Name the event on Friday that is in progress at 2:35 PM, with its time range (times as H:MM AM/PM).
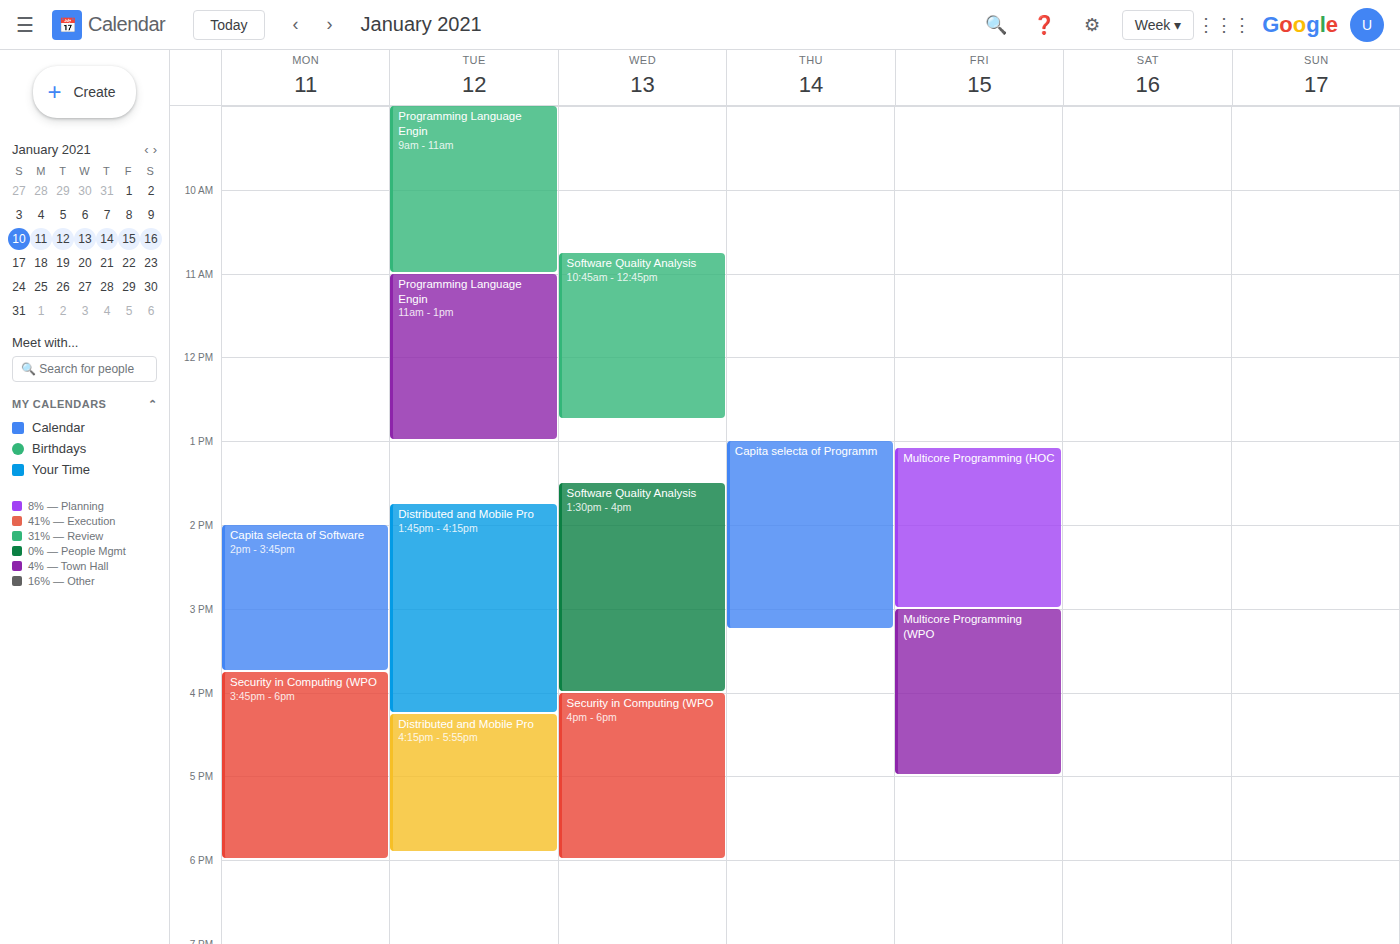
"Multicore Programming (HOC", 1:05 PM to 3:00 PM